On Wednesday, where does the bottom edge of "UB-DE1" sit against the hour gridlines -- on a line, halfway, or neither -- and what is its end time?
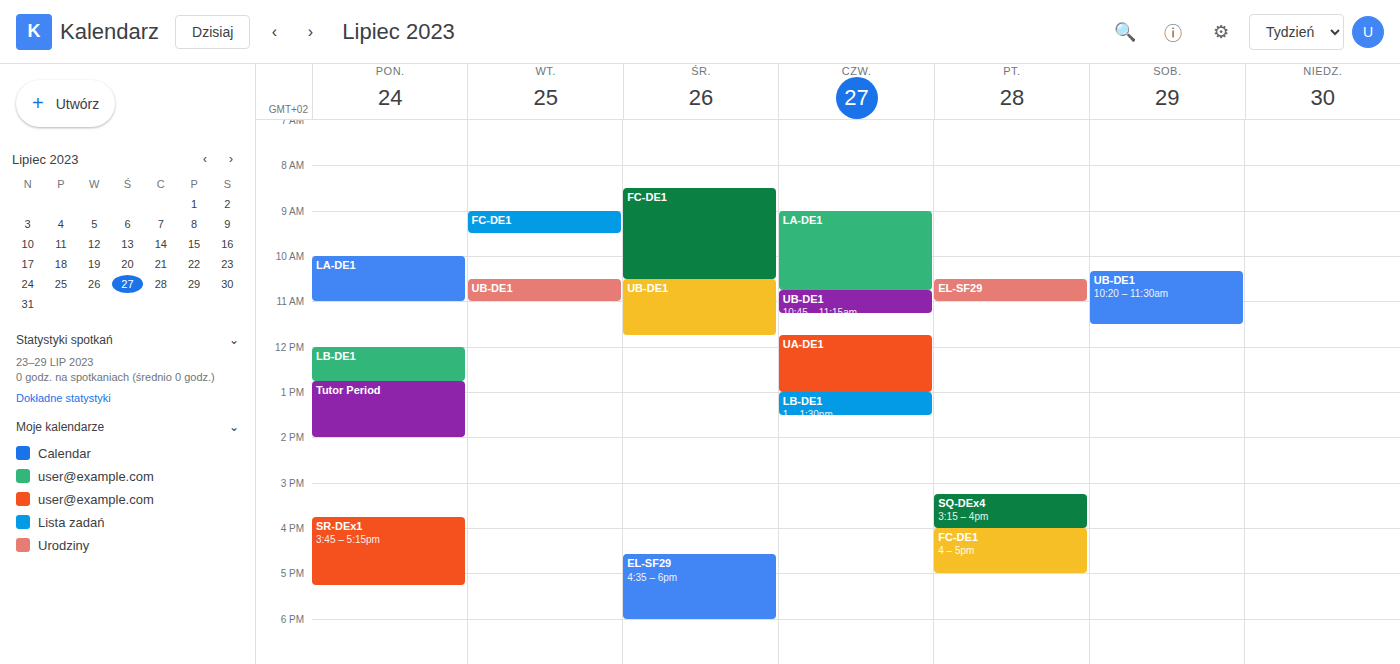
11:45 AM -- neither: three quarters of the way from the 11 AM line to the 12 PM line.